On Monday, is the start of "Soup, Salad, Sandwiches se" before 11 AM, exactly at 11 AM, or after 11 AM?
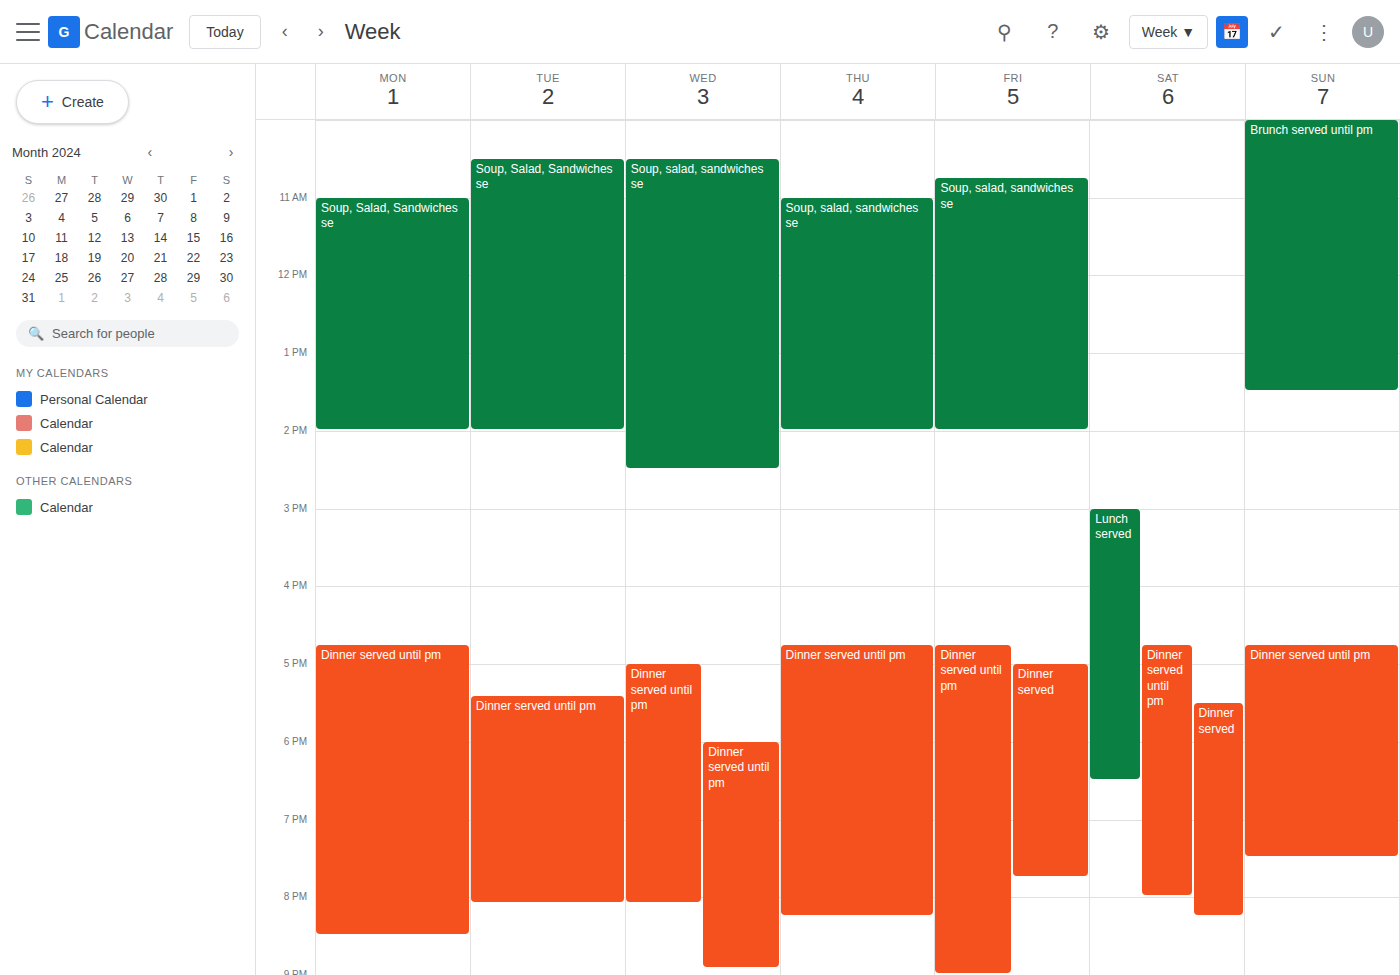
11:00 AM -- exactly at 11 AM, on the 11 AM line.